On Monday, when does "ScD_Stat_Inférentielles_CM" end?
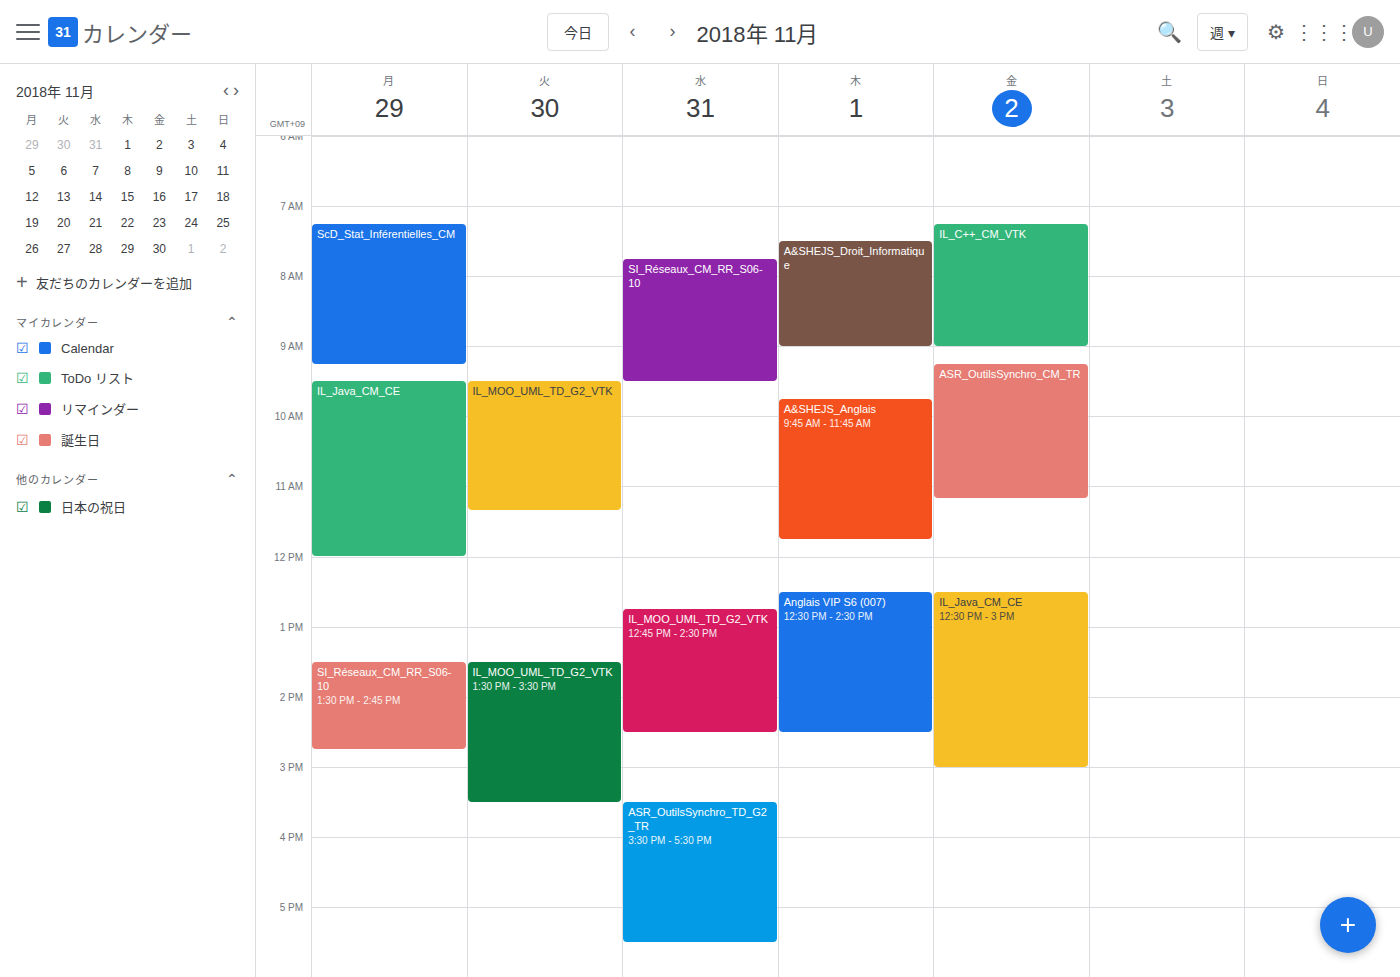
9:15 AM